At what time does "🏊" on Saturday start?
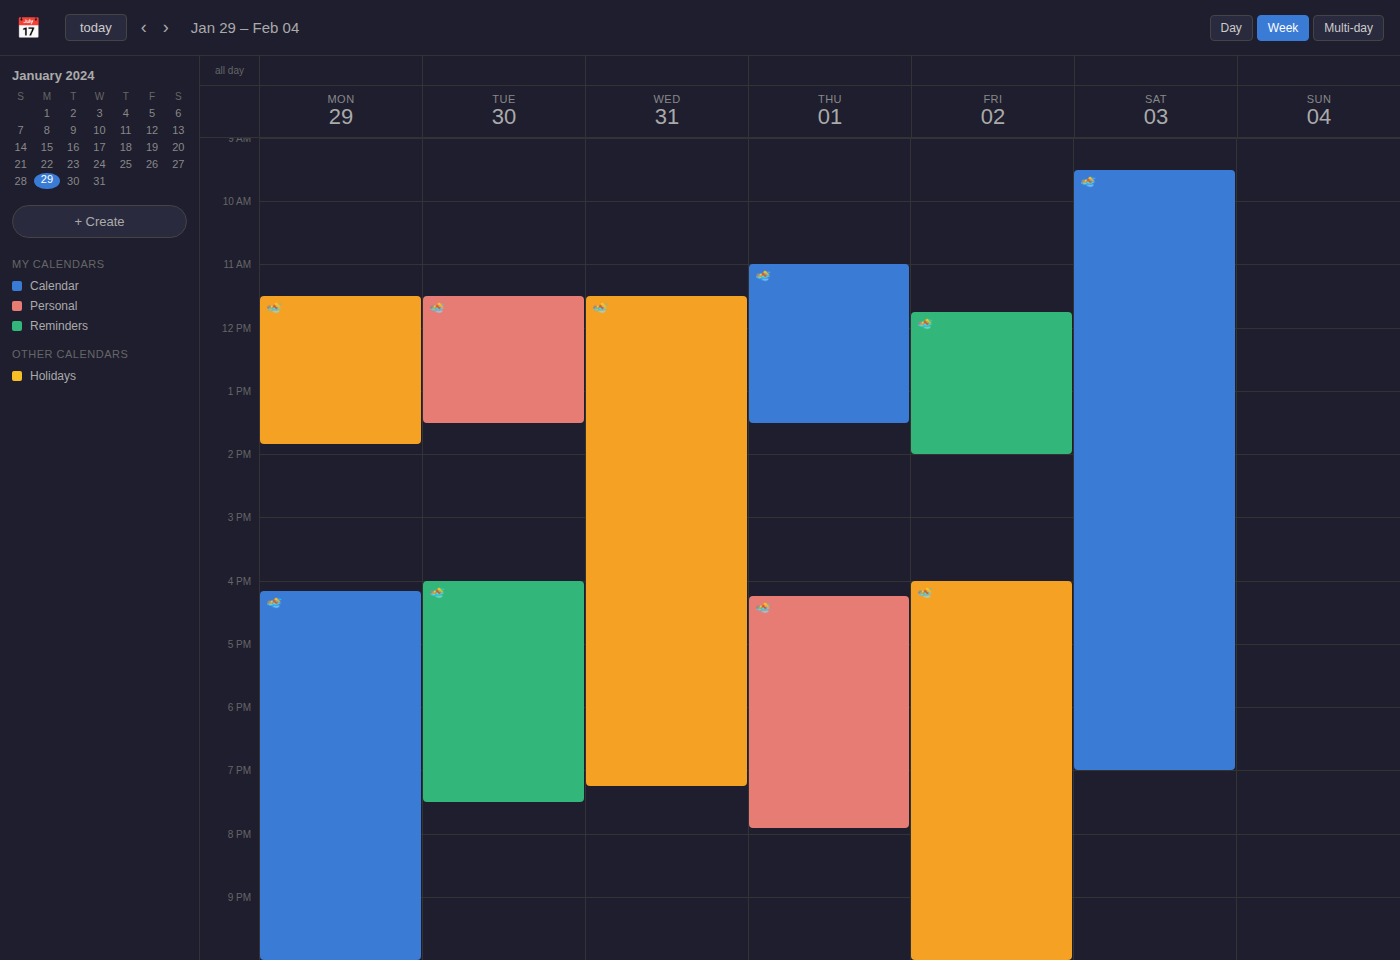
09:30